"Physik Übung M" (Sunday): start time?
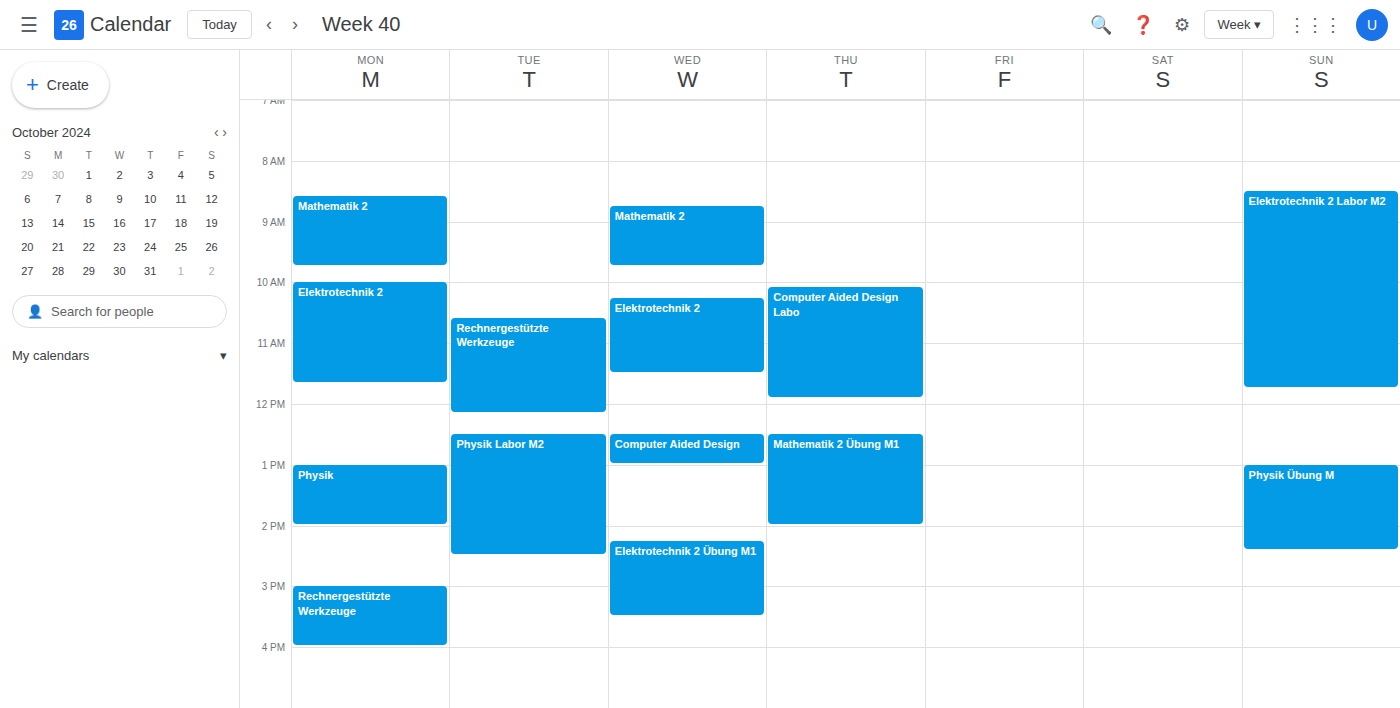
1:00 PM